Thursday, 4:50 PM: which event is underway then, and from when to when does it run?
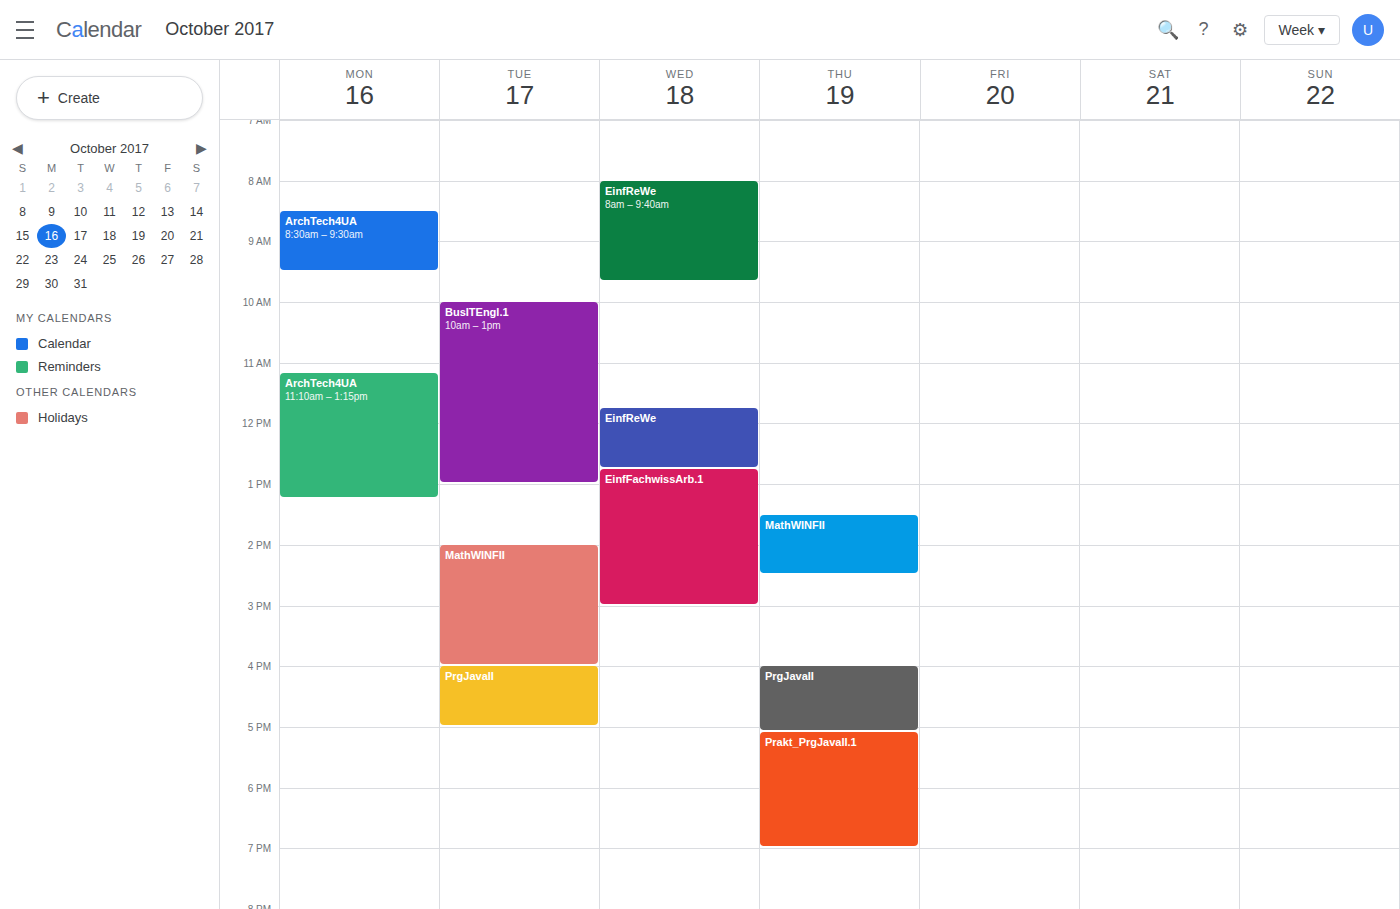
"PrgJavaII", 4:00 PM to 5:05 PM